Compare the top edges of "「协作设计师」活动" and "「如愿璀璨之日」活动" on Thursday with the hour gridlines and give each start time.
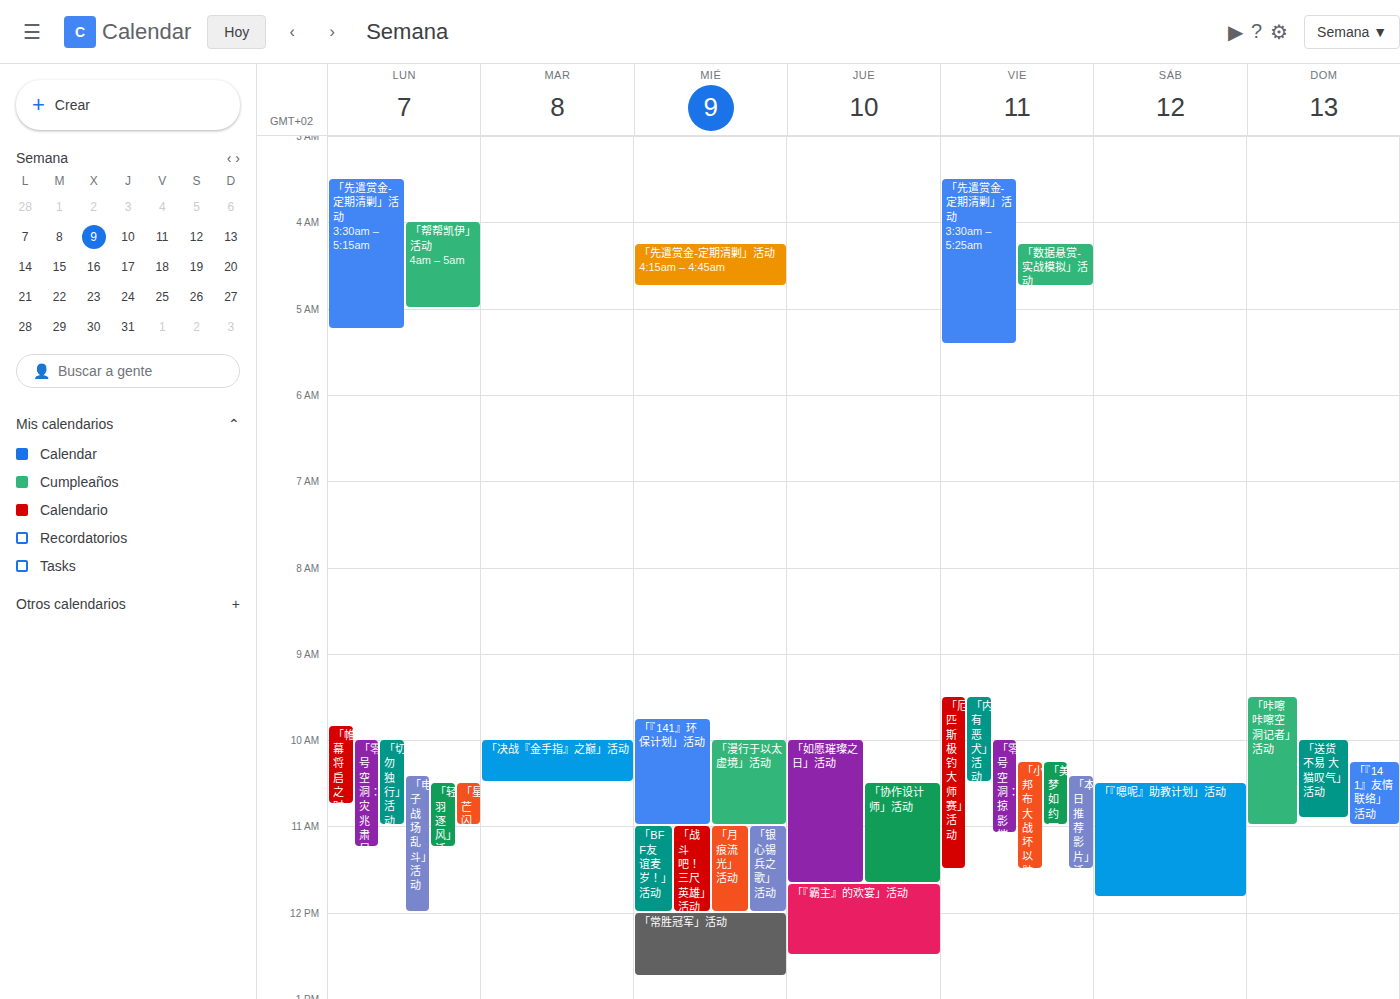
"「协作设计师」活动": 10:30 AM, halfway between the 10 AM and 11 AM lines. "「如愿璀璨之日」活动": 10:00 AM, exactly on the 10 AM line.